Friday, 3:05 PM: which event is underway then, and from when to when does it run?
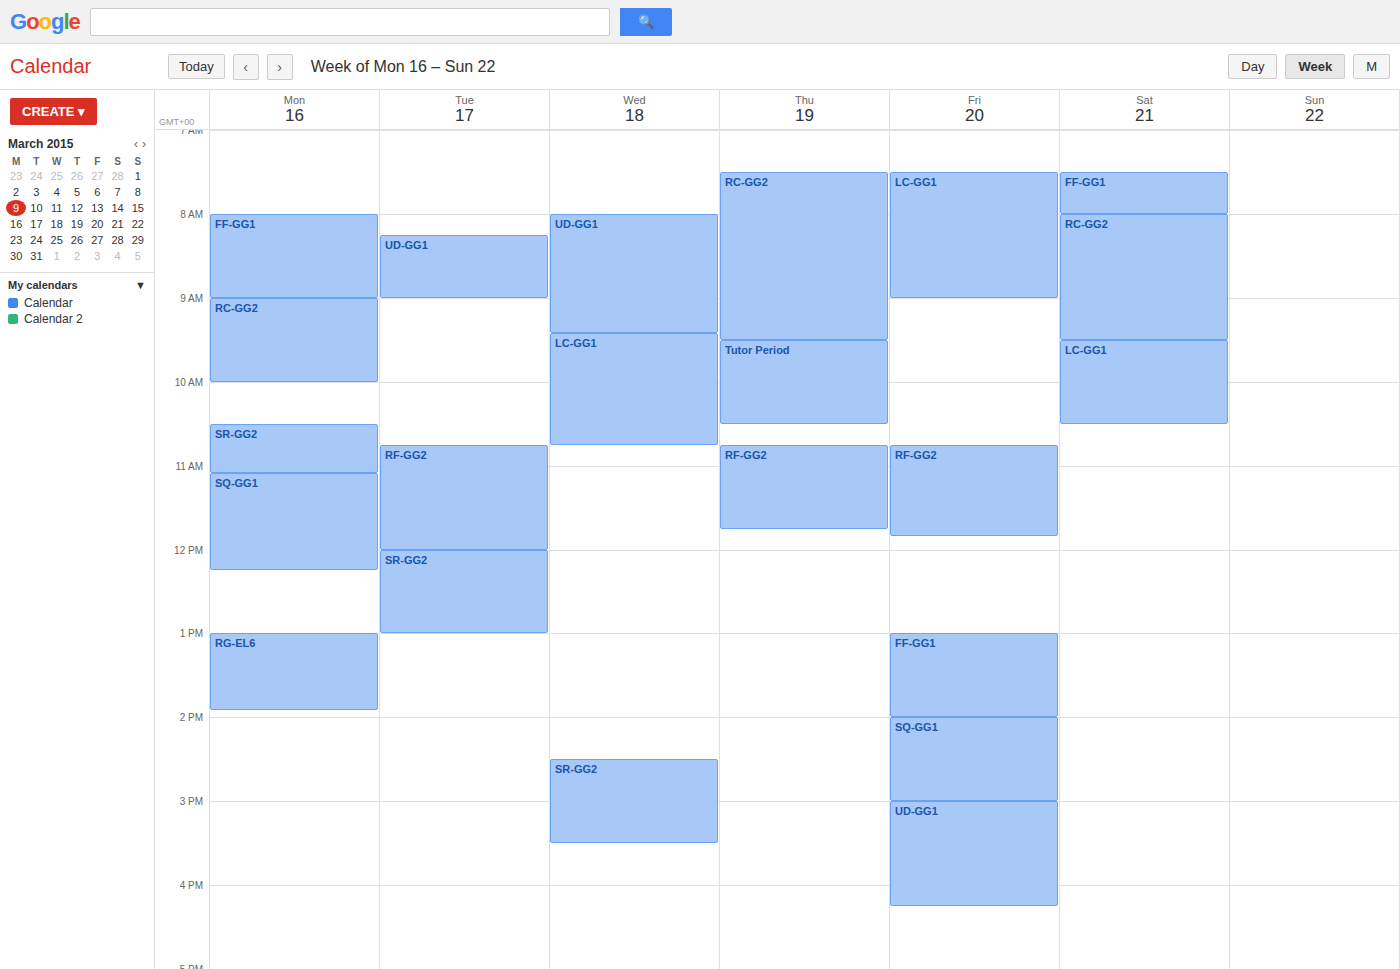
"UD-GG1", 3:00 PM to 4:15 PM